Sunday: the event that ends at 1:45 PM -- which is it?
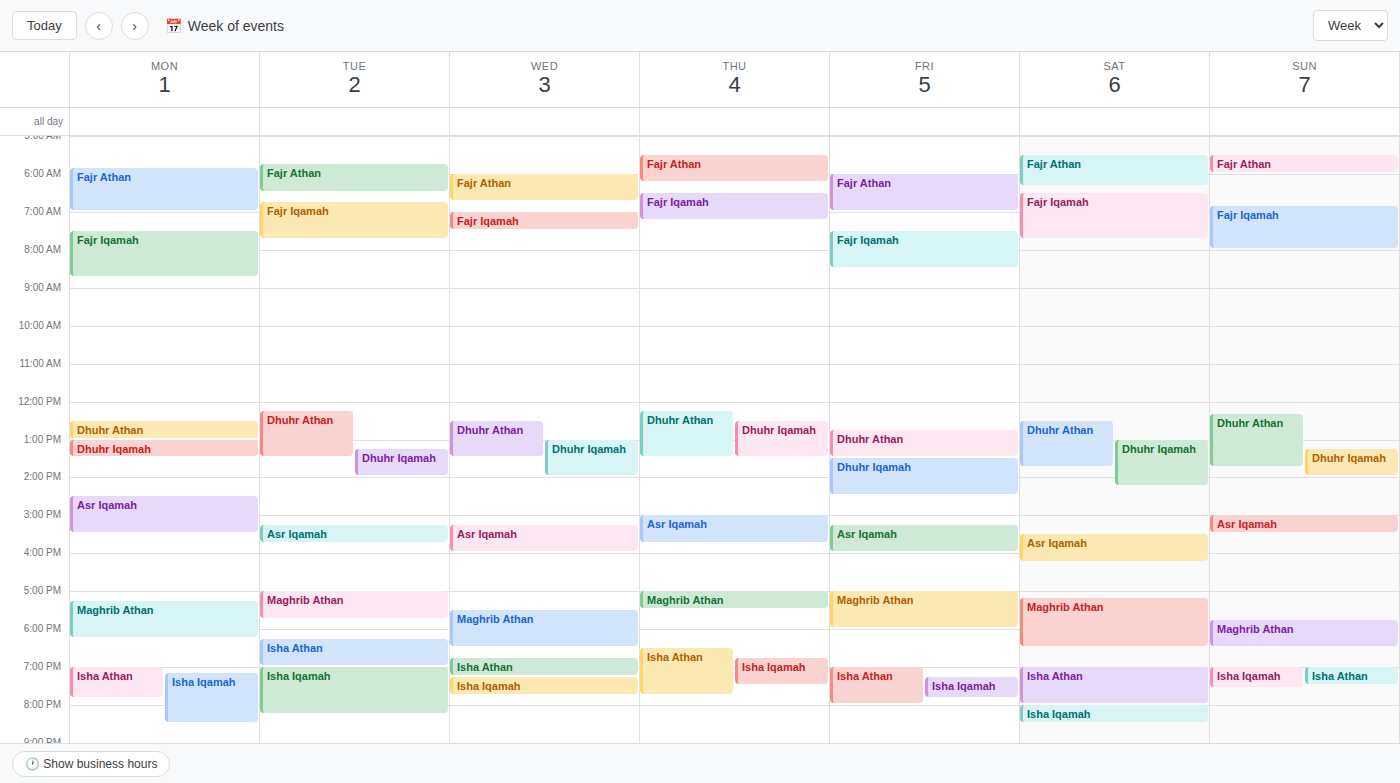
"Dhuhr Athan"